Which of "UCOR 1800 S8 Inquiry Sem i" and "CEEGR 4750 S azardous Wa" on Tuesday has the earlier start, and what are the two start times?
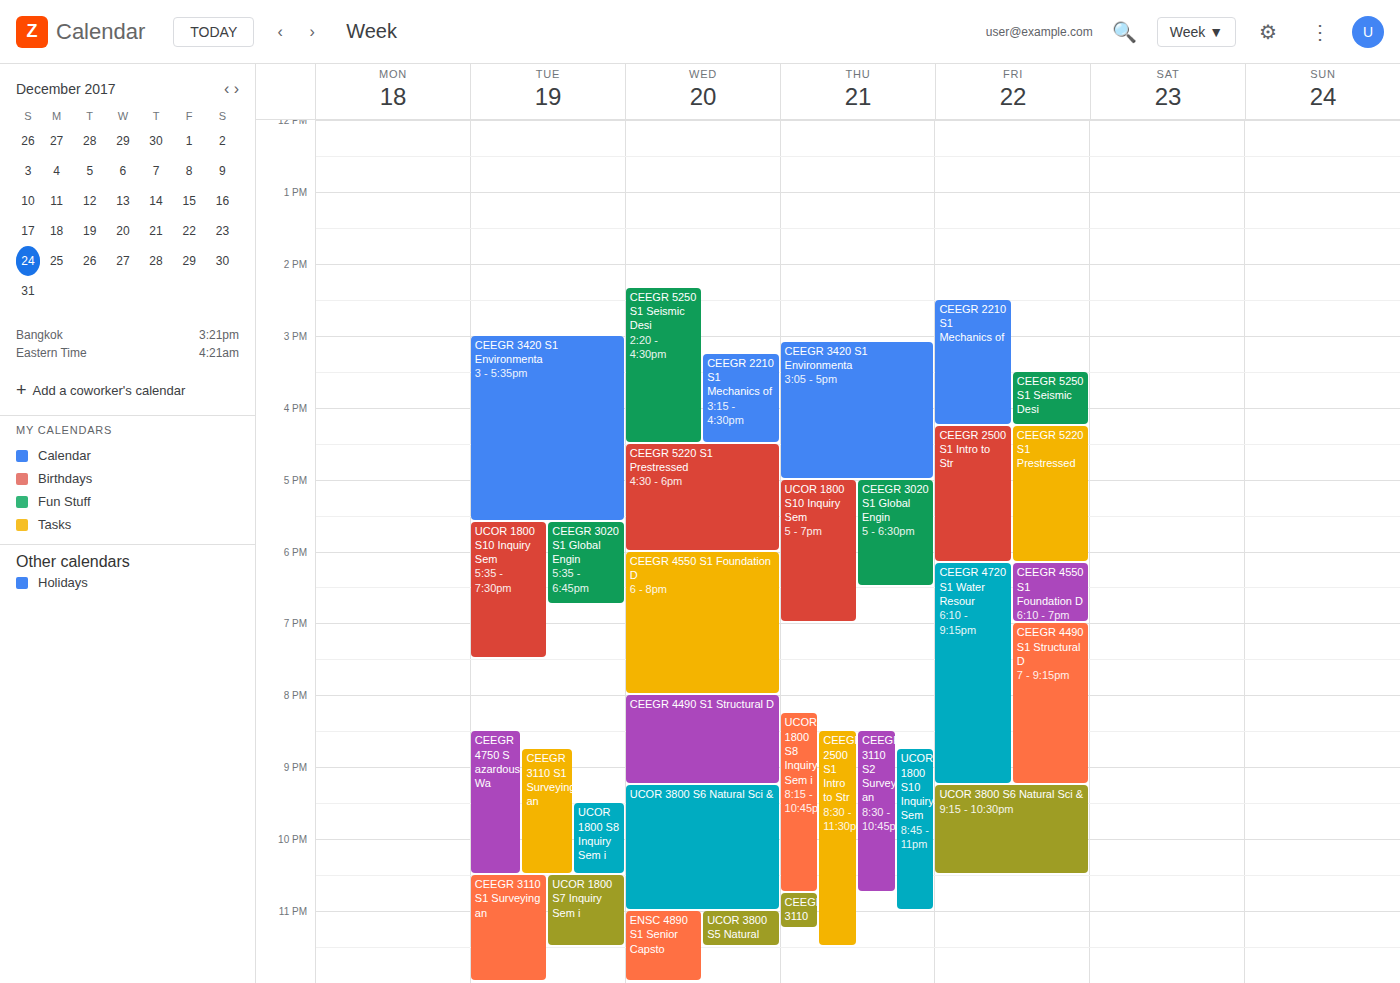
"CEEGR 4750 S azardous Wa" 8:30 PM; "UCOR 1800 S8 Inquiry Sem i" 9:30 PM.